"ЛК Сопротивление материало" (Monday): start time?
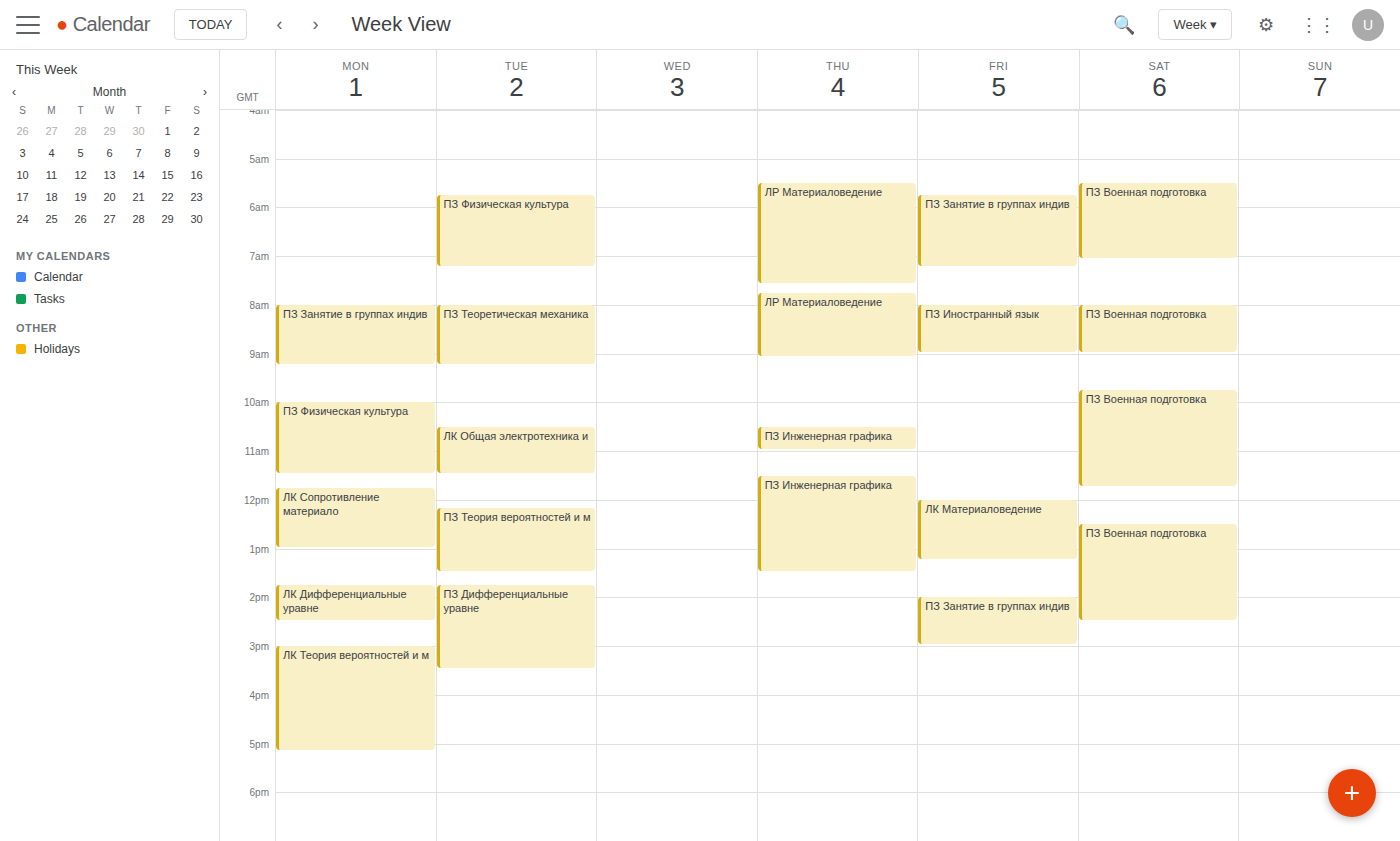
11:45 AM